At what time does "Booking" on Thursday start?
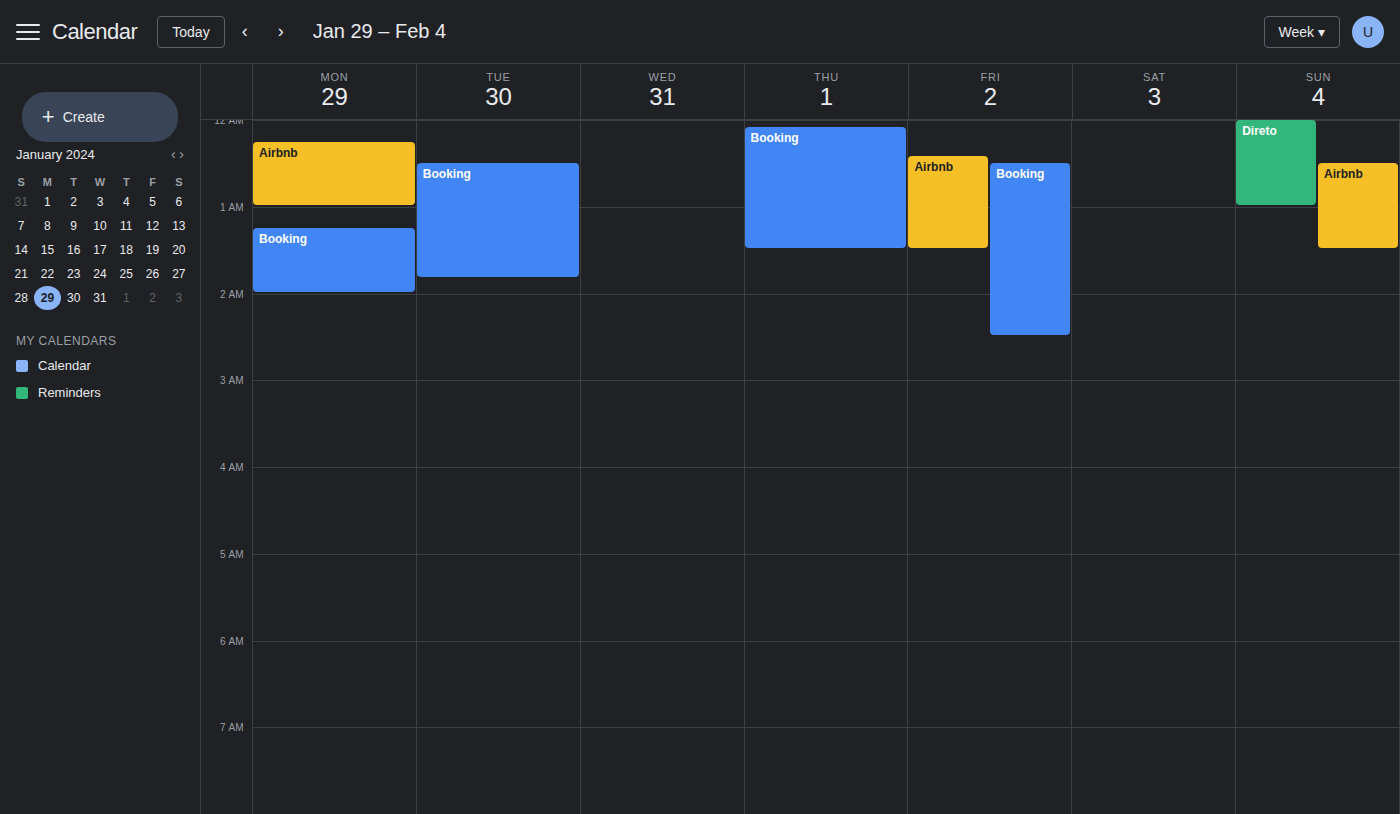
12:05 AM